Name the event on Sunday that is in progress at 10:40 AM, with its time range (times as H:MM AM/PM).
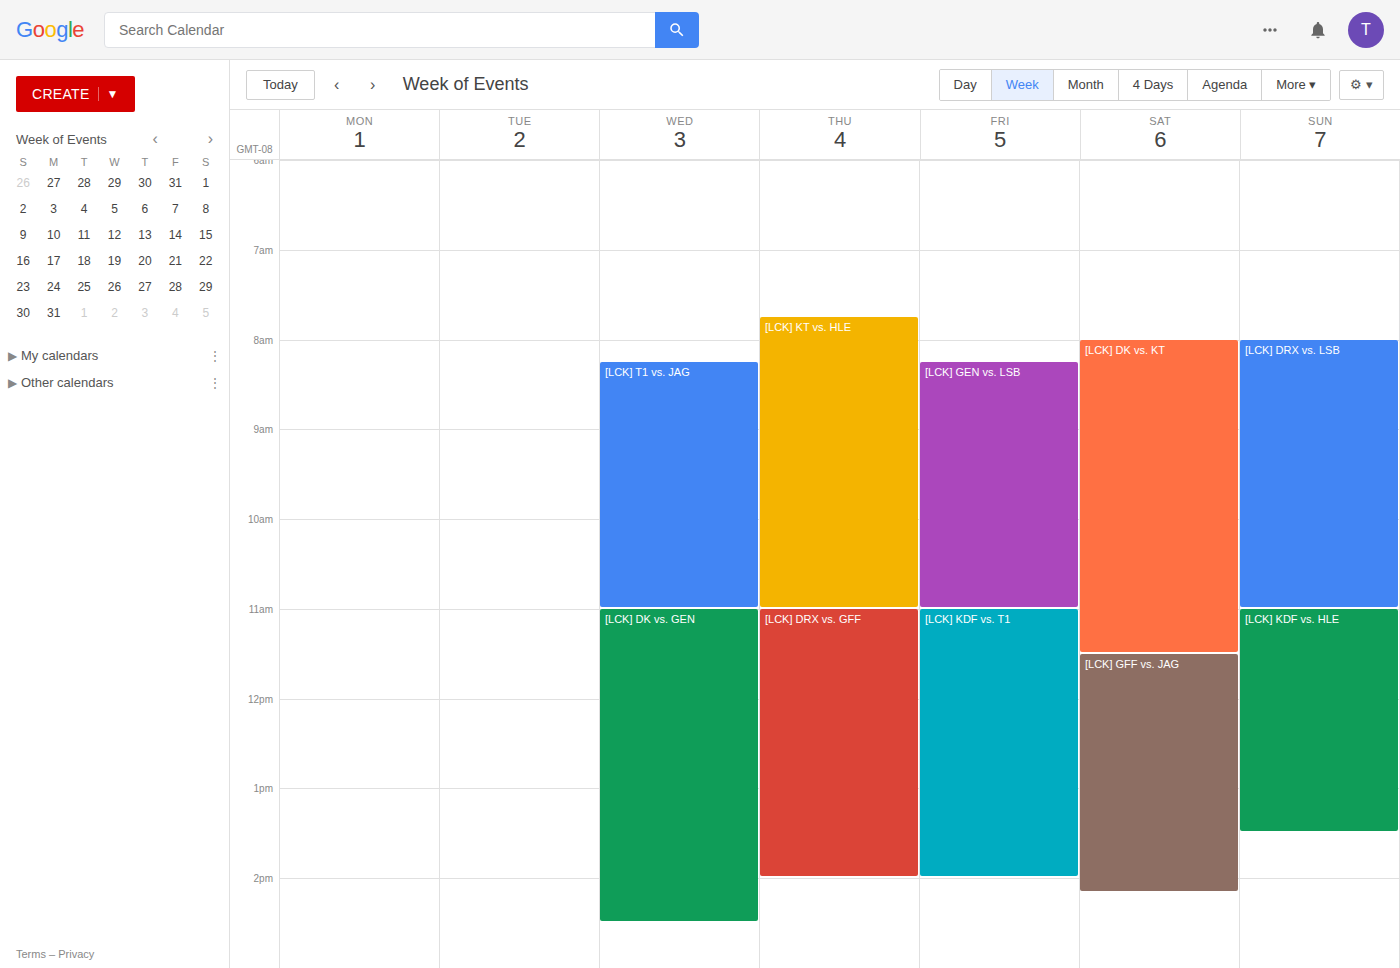
"[LCK] DRX vs. LSB", 8:00 AM to 11:00 AM